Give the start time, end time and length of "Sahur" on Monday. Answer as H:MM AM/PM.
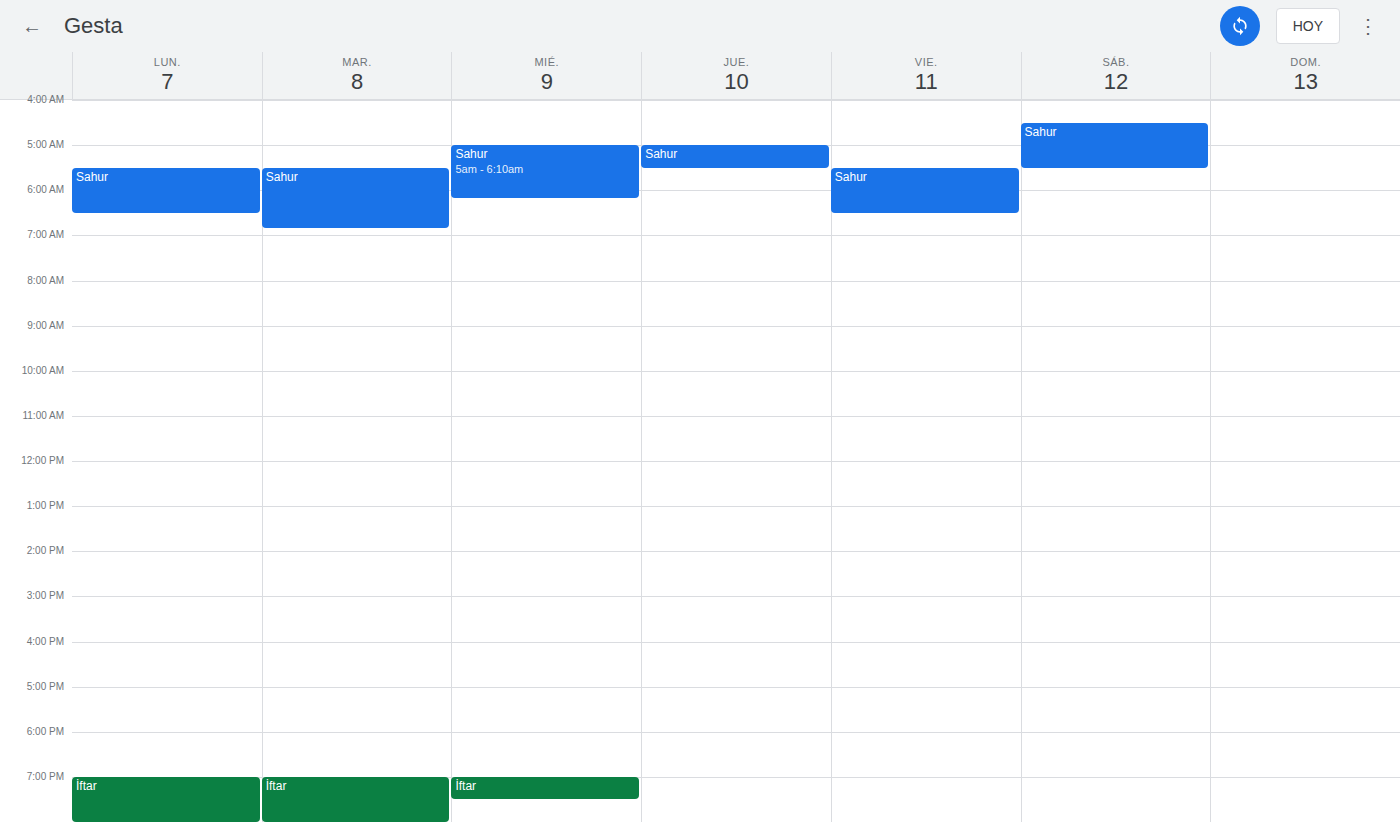
5:30 AM to 6:30 AM, 1 hour